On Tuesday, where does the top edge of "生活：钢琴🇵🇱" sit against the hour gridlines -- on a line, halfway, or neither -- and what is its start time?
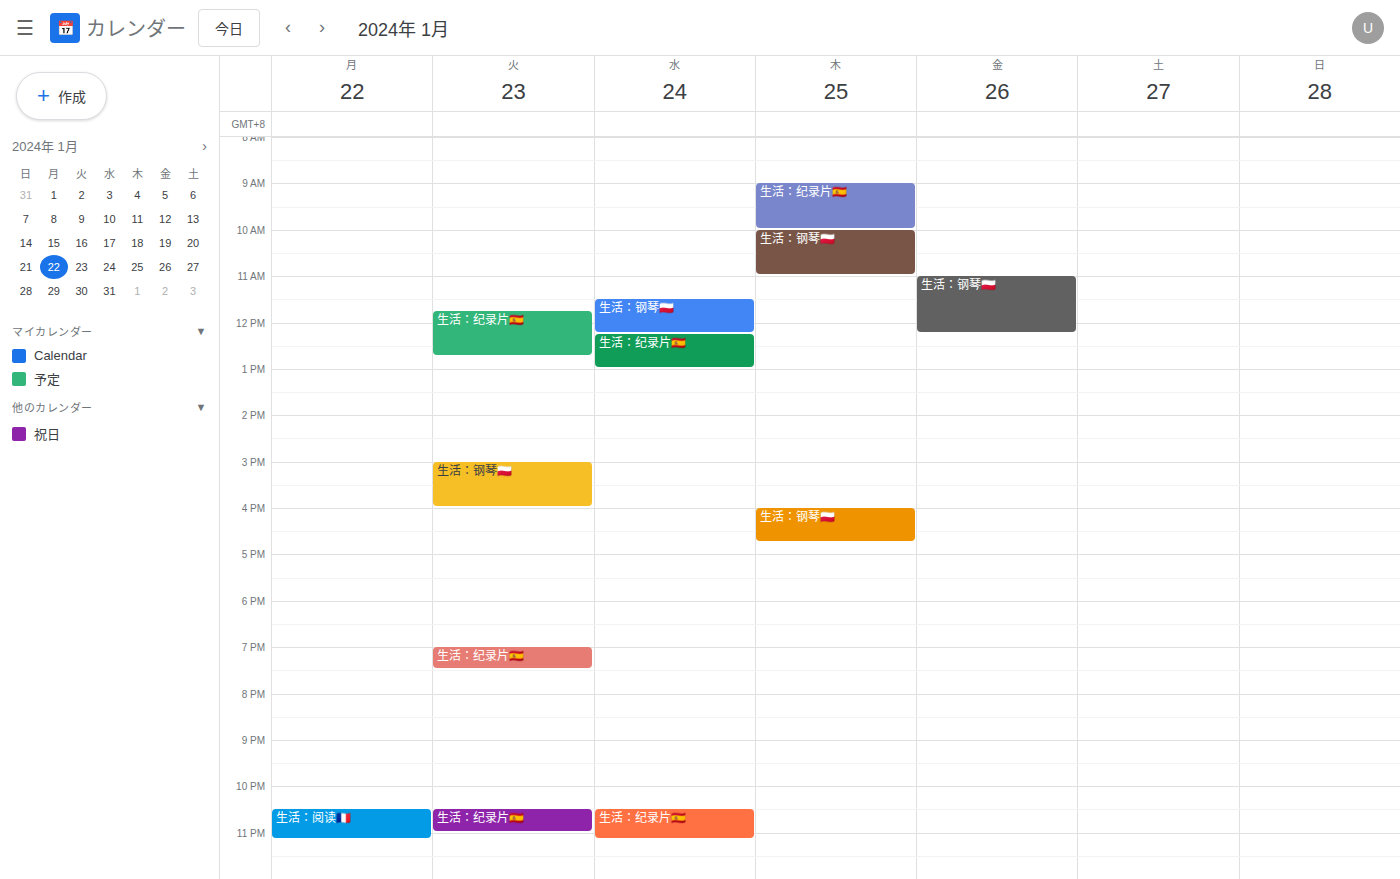
3:00 PM -- exactly on the 3 PM line.